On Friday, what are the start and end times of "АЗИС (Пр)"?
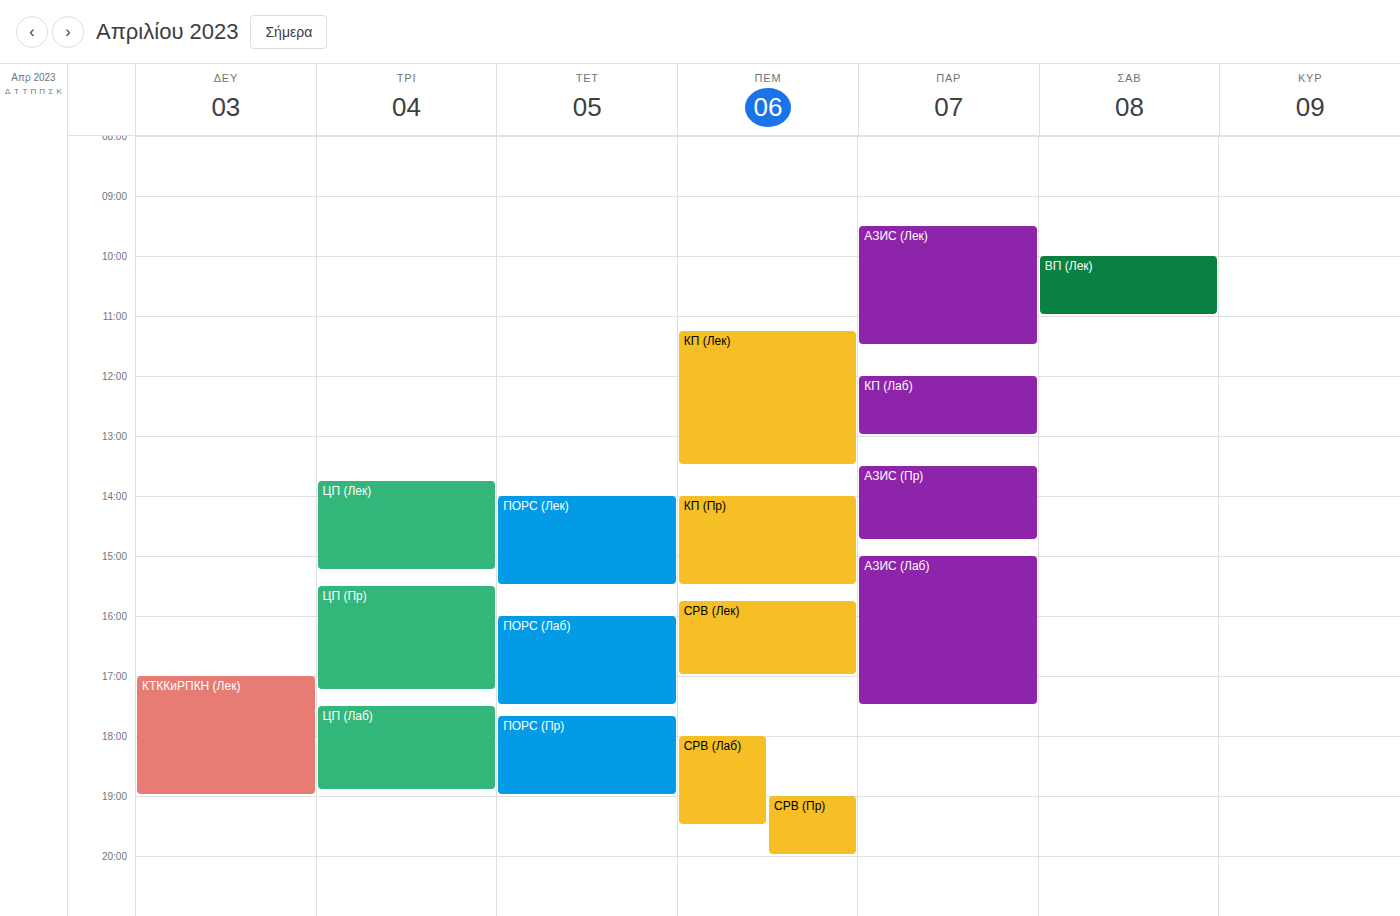
13:30 to 14:45